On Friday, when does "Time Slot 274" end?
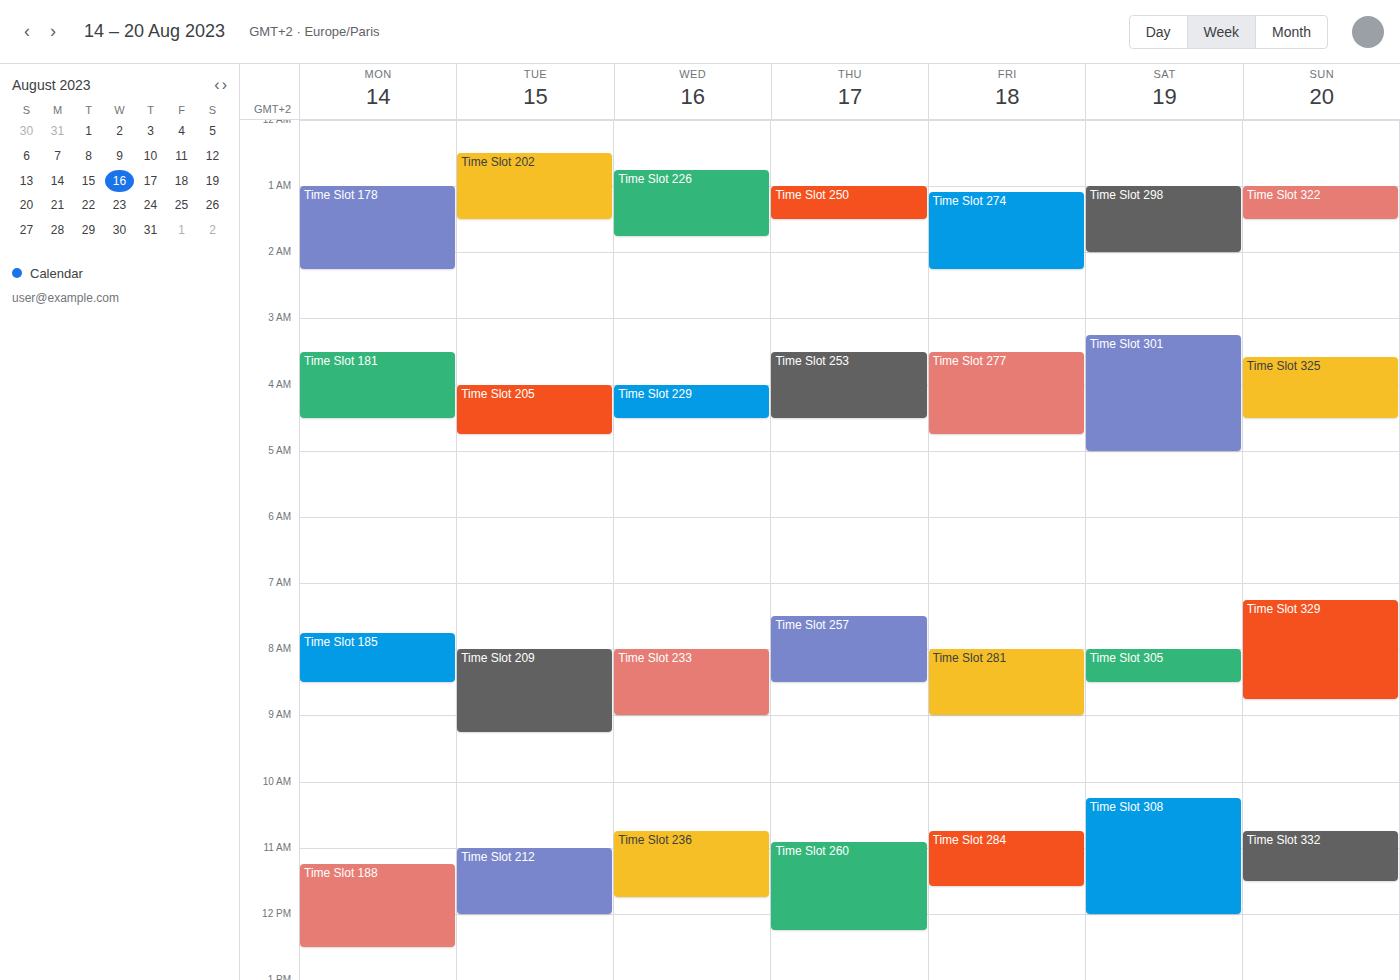
2:15 AM